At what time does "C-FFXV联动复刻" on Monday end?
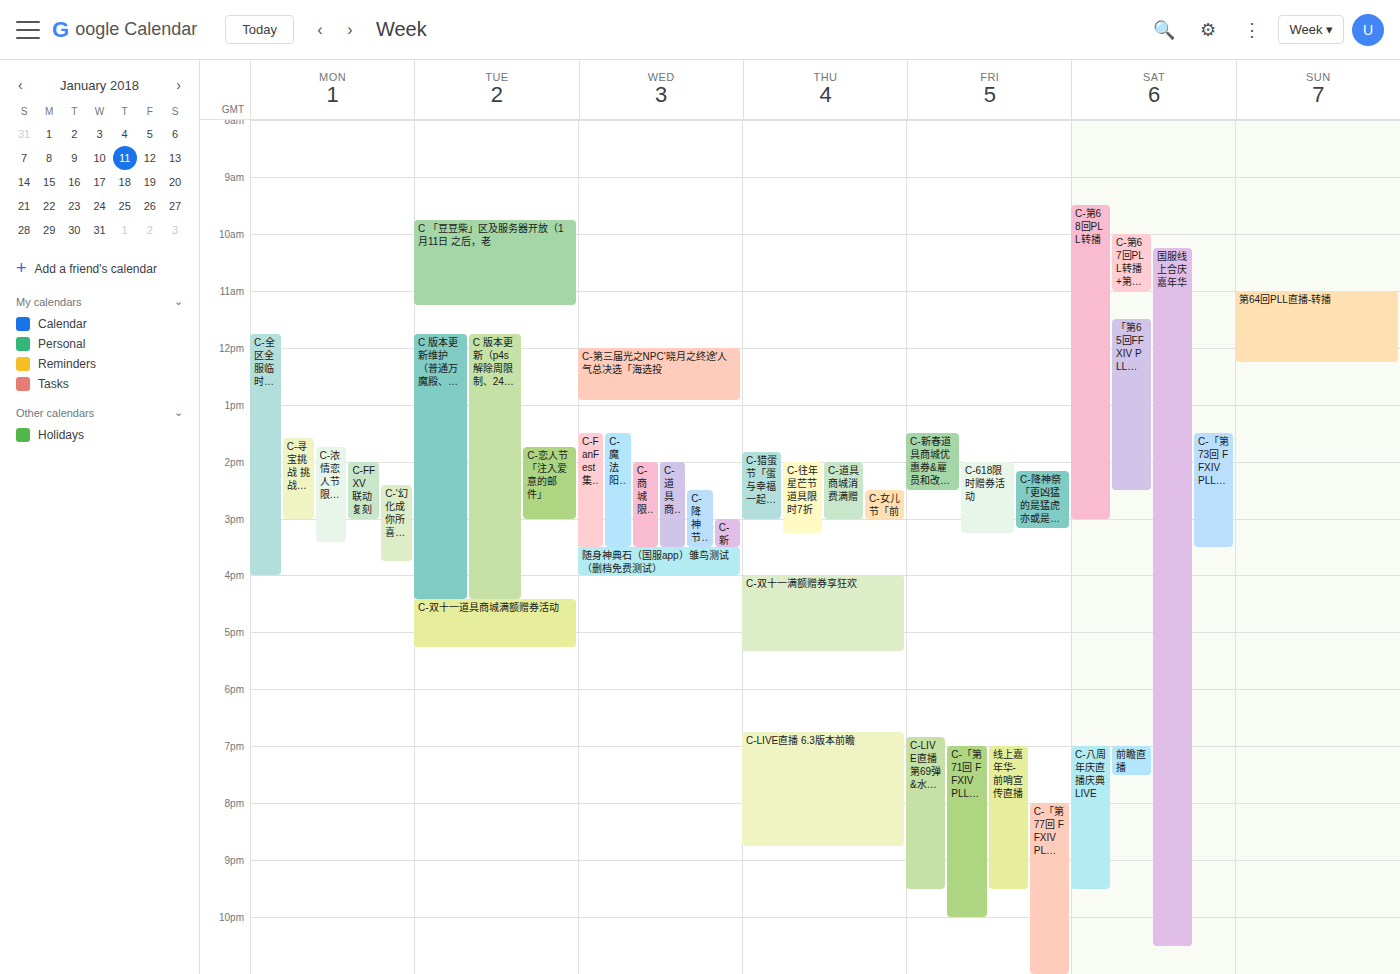
15:00